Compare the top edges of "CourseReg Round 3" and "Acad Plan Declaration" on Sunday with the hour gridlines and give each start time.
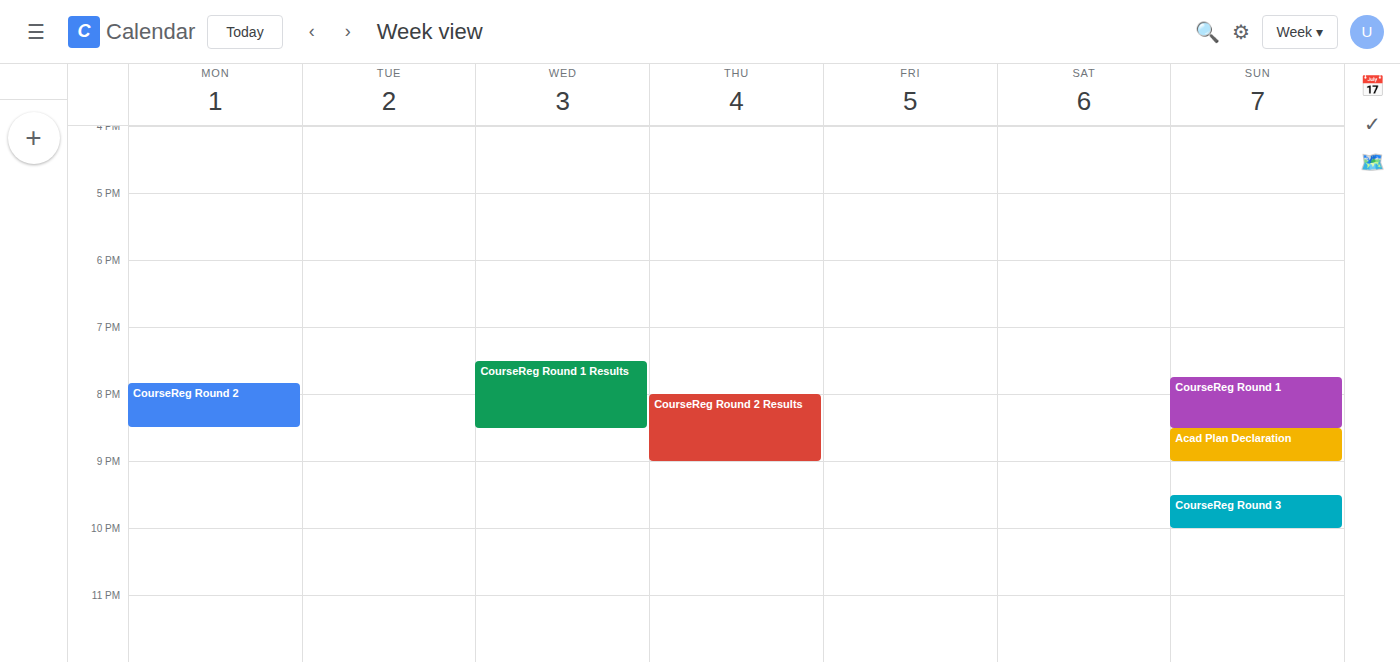
"CourseReg Round 3": 9:30 PM, halfway between the 9 PM and 10 PM lines. "Acad Plan Declaration": 8:30 PM, halfway between the 8 PM and 9 PM lines.